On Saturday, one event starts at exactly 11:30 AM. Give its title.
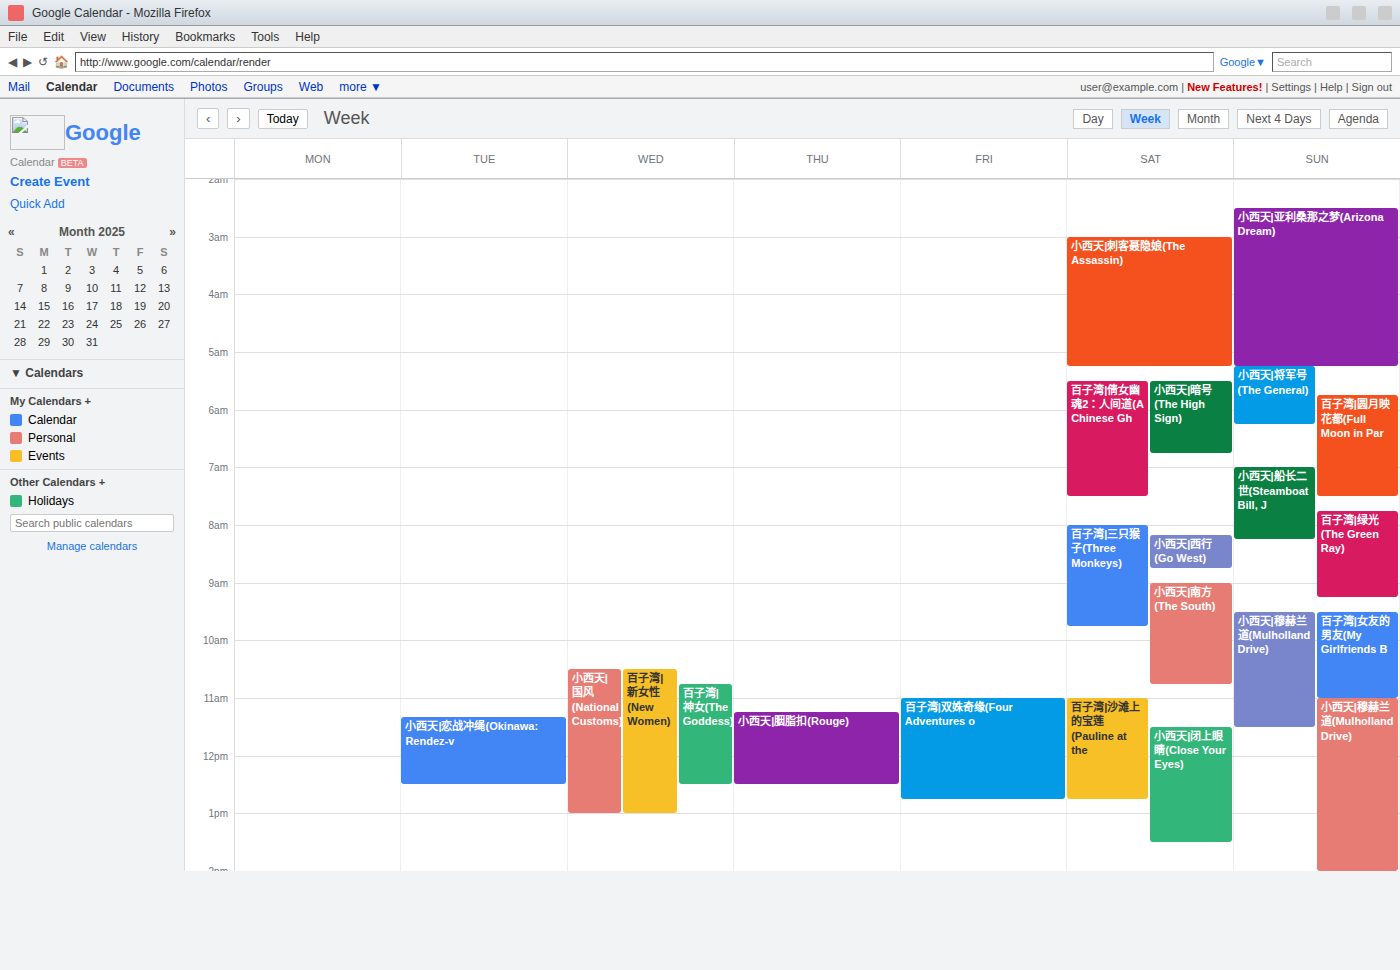
"小西天|闭上眼睛(Close Your Eyes)"